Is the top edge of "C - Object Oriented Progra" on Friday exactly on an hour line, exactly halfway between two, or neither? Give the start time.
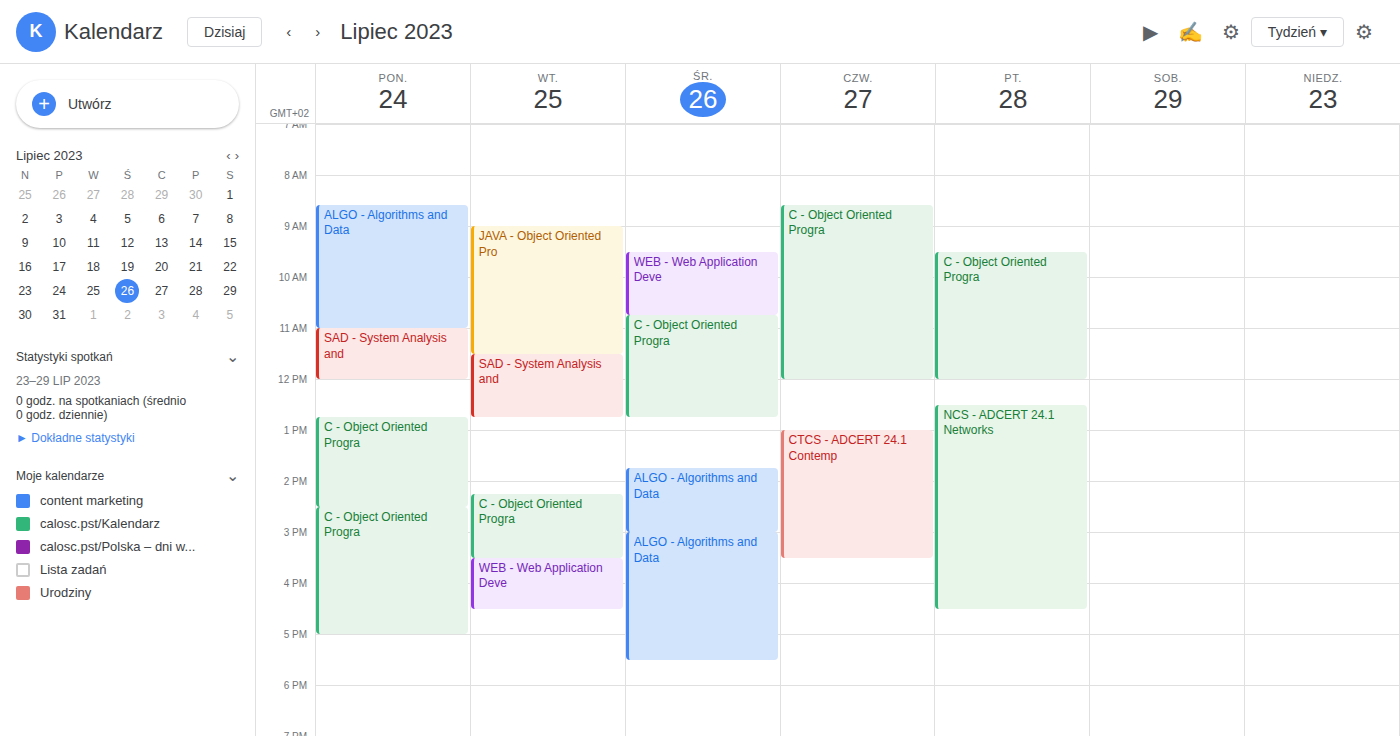
9:30 AM -- halfway between the 9 AM and 10 AM lines.